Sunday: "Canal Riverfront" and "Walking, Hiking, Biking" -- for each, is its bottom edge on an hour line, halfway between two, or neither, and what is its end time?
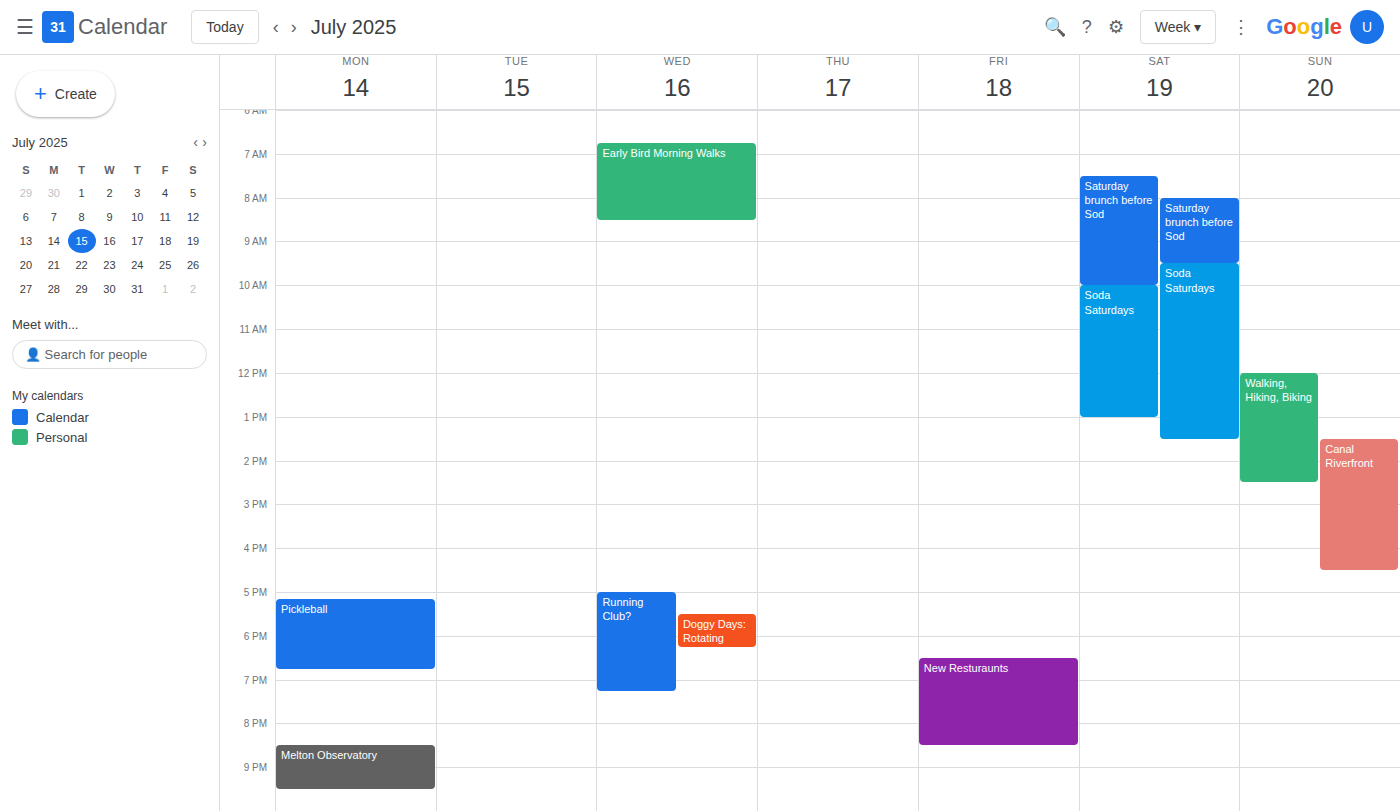
"Canal Riverfront": 4:30 PM, halfway between the 4 PM and 5 PM lines. "Walking, Hiking, Biking": 2:30 PM, halfway between the 2 PM and 3 PM lines.